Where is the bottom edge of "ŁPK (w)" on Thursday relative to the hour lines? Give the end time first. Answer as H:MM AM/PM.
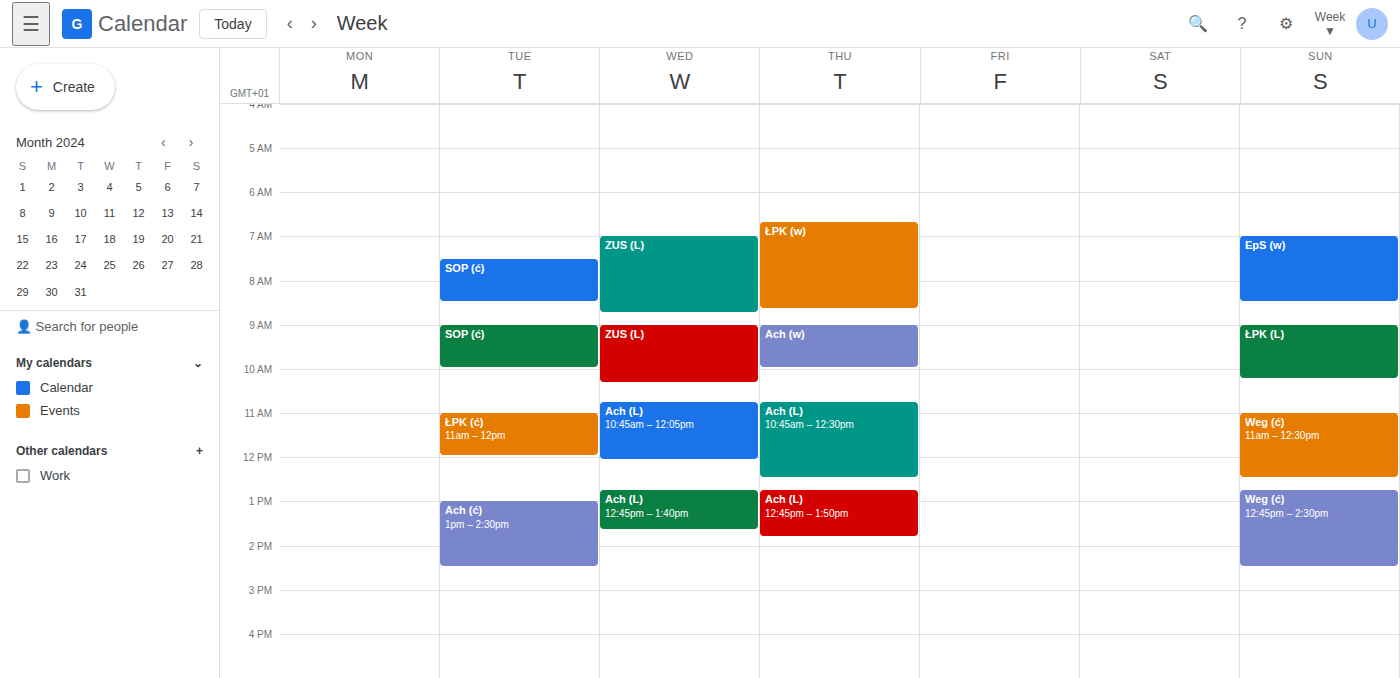
8:40 AM -- neither: 40 minutes below the 8 AM line and 20 minutes above the 9 AM line.